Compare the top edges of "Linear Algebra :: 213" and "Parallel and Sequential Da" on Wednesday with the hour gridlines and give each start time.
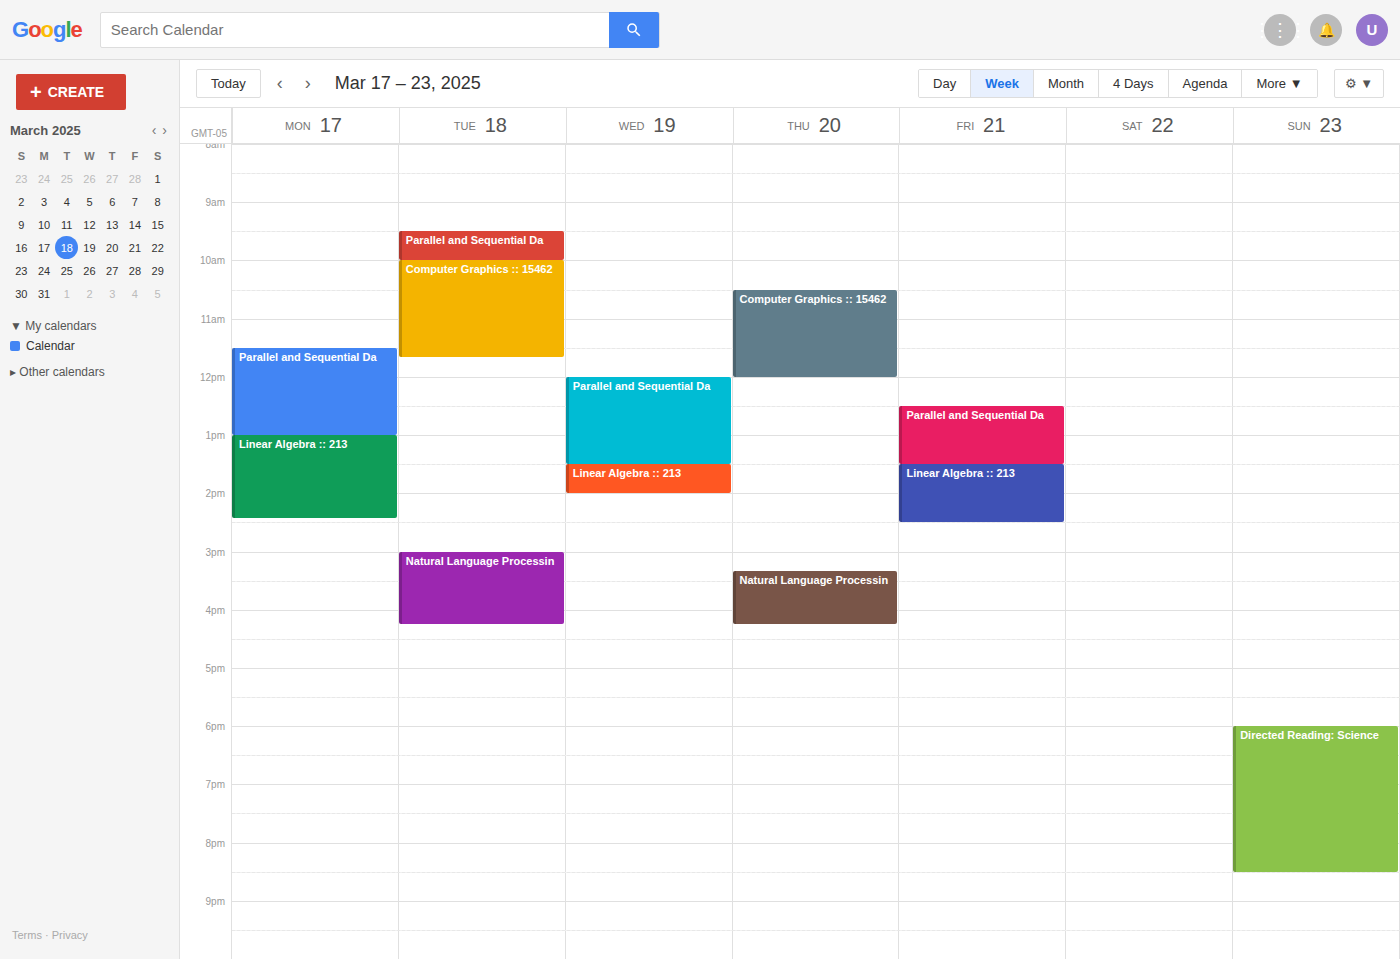
"Linear Algebra :: 213": 1:30 PM, halfway between the 1 PM and 2 PM lines. "Parallel and Sequential Da": 12:00 PM, exactly on the 12 PM line.